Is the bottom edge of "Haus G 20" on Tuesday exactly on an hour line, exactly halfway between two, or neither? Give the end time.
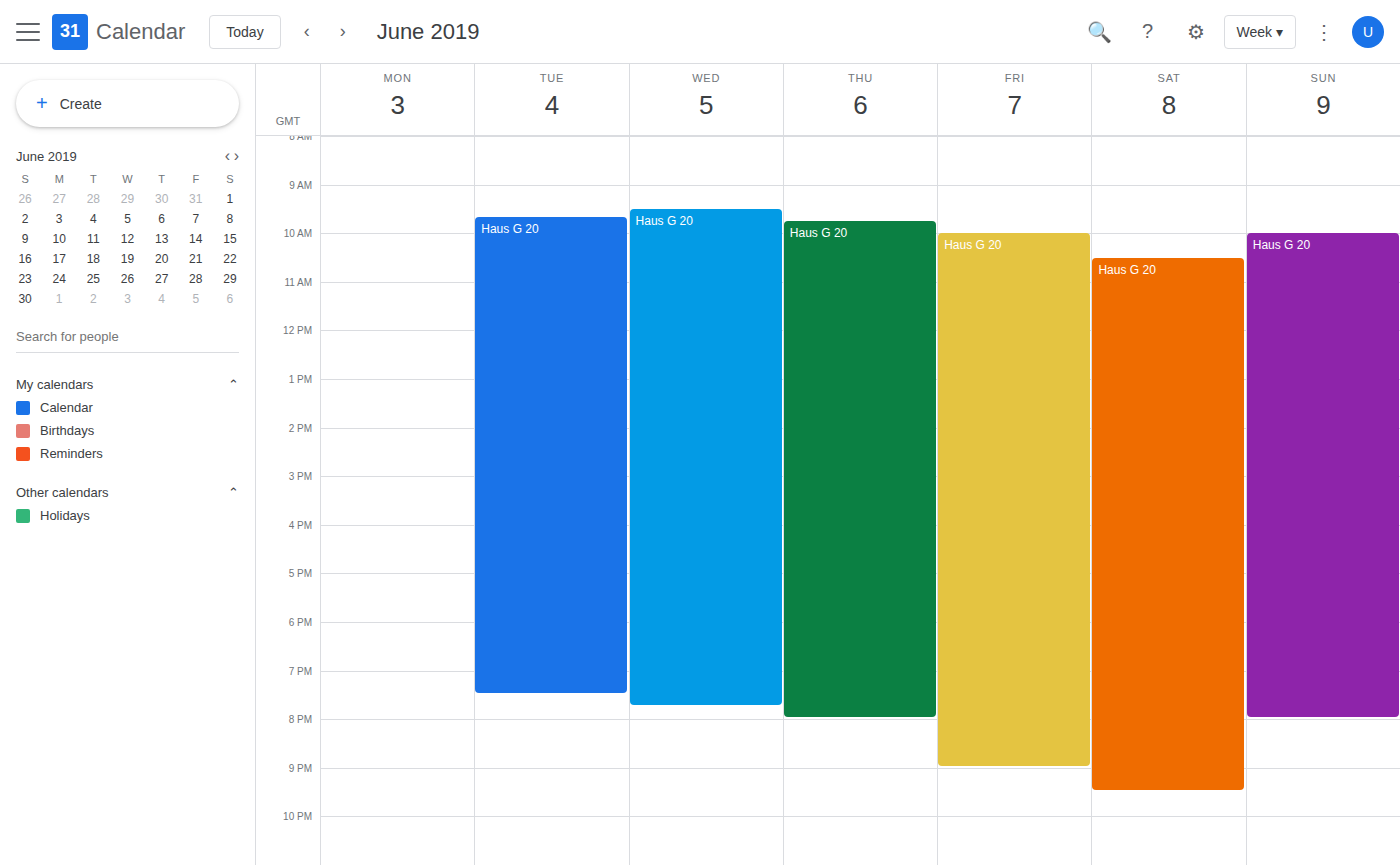
7:30 PM -- halfway between the 7 PM and 8 PM lines.